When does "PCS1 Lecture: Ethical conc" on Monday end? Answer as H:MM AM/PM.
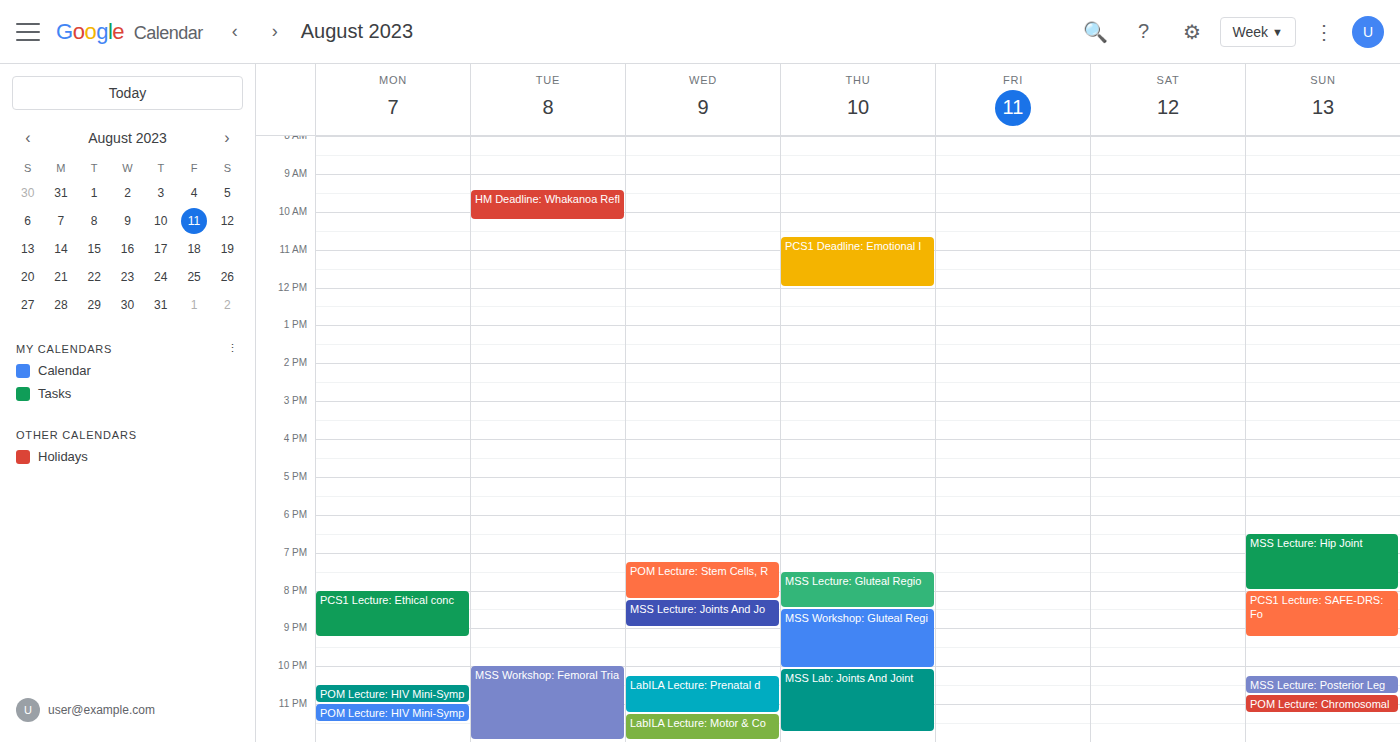
9:15 PM